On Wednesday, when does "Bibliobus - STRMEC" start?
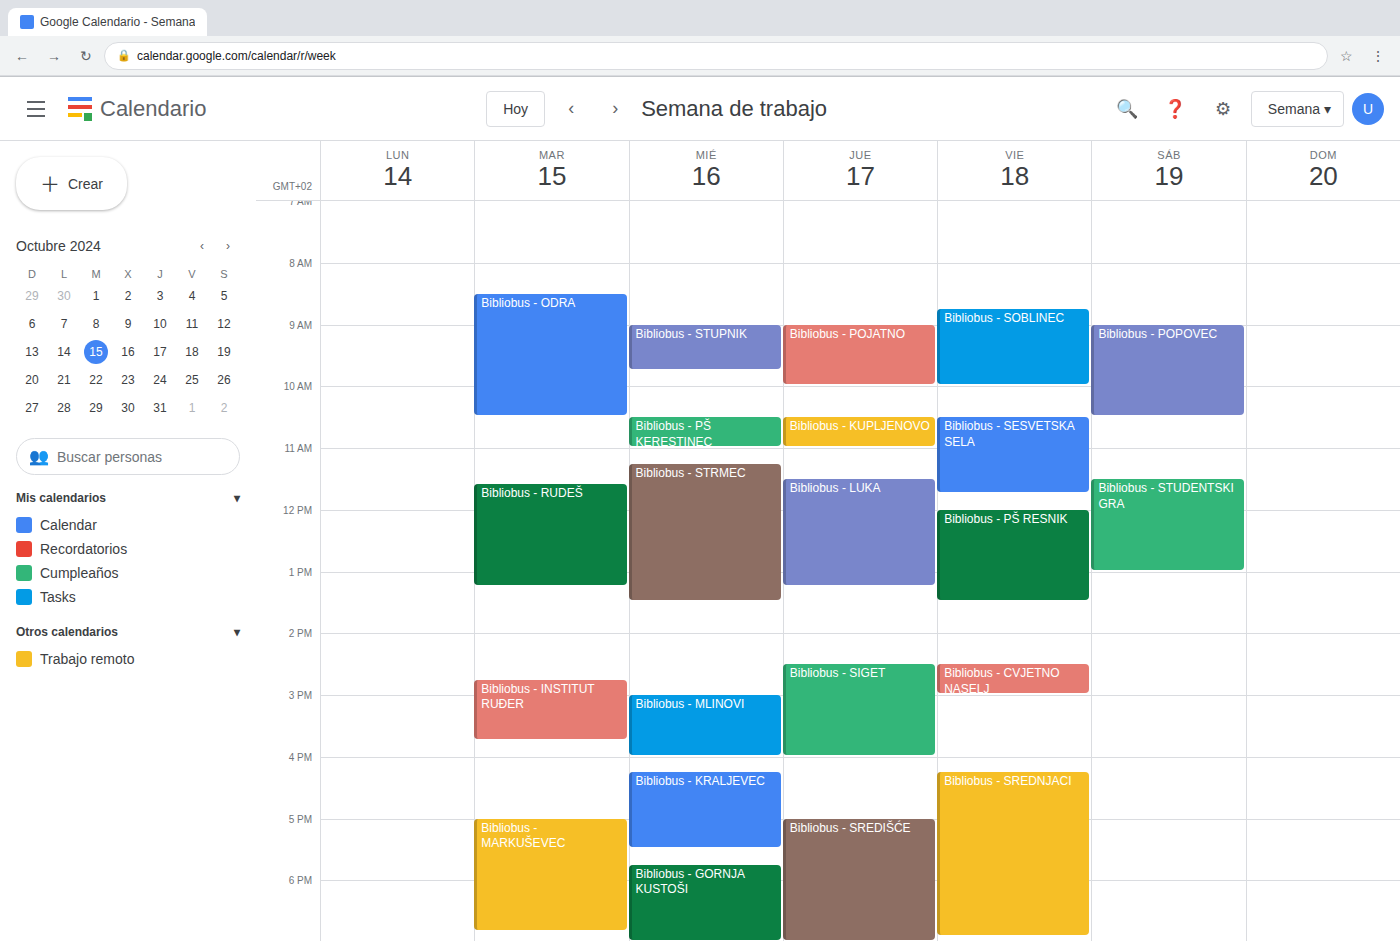
11:15 AM